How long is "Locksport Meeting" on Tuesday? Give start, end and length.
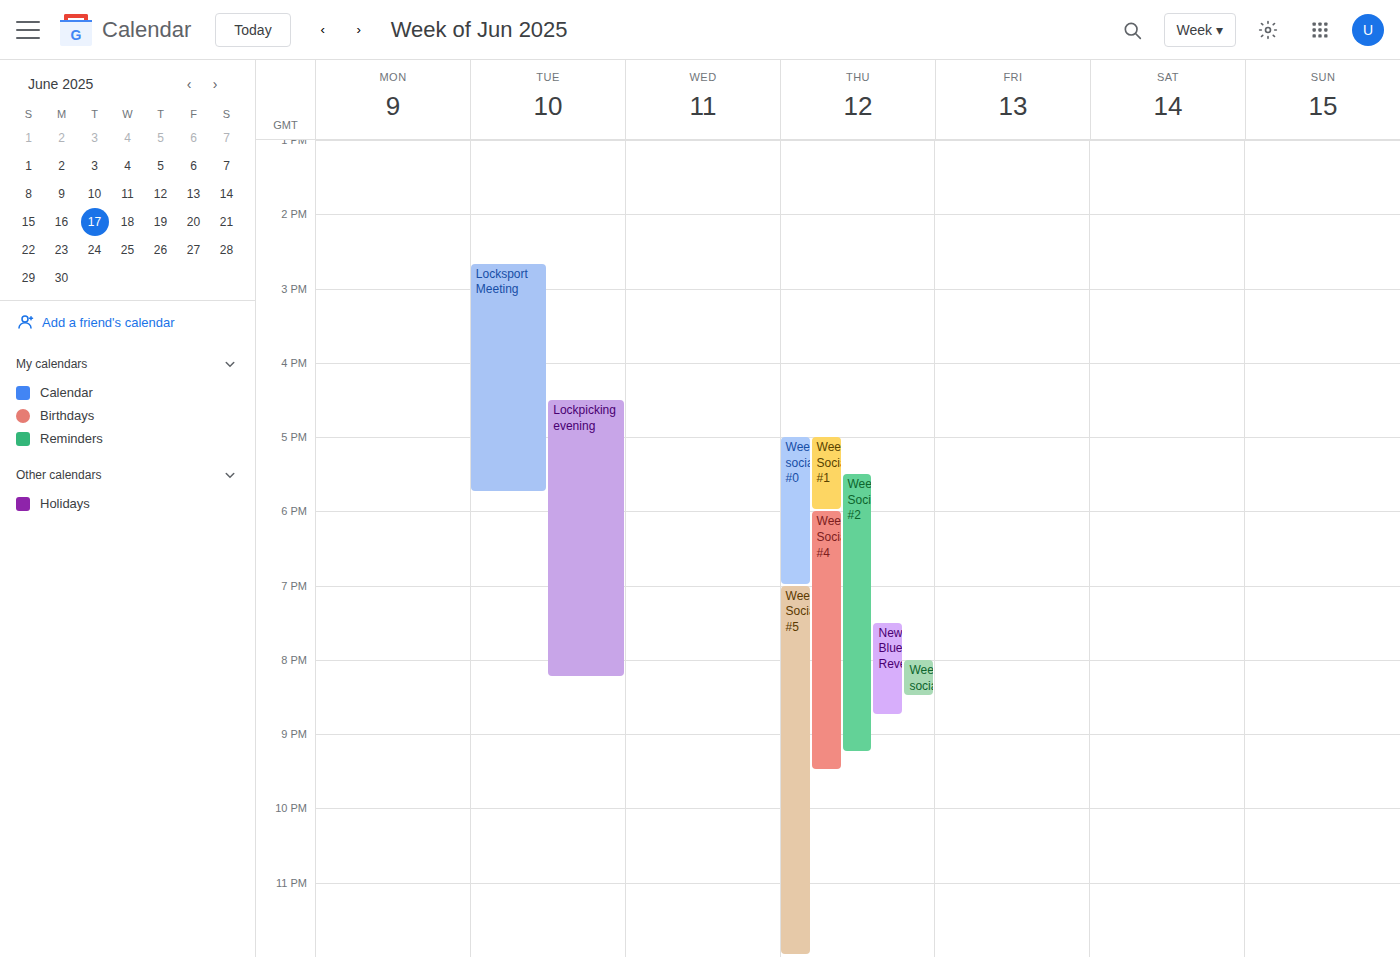
2:40 PM to 5:45 PM, 3 hours 5 minutes